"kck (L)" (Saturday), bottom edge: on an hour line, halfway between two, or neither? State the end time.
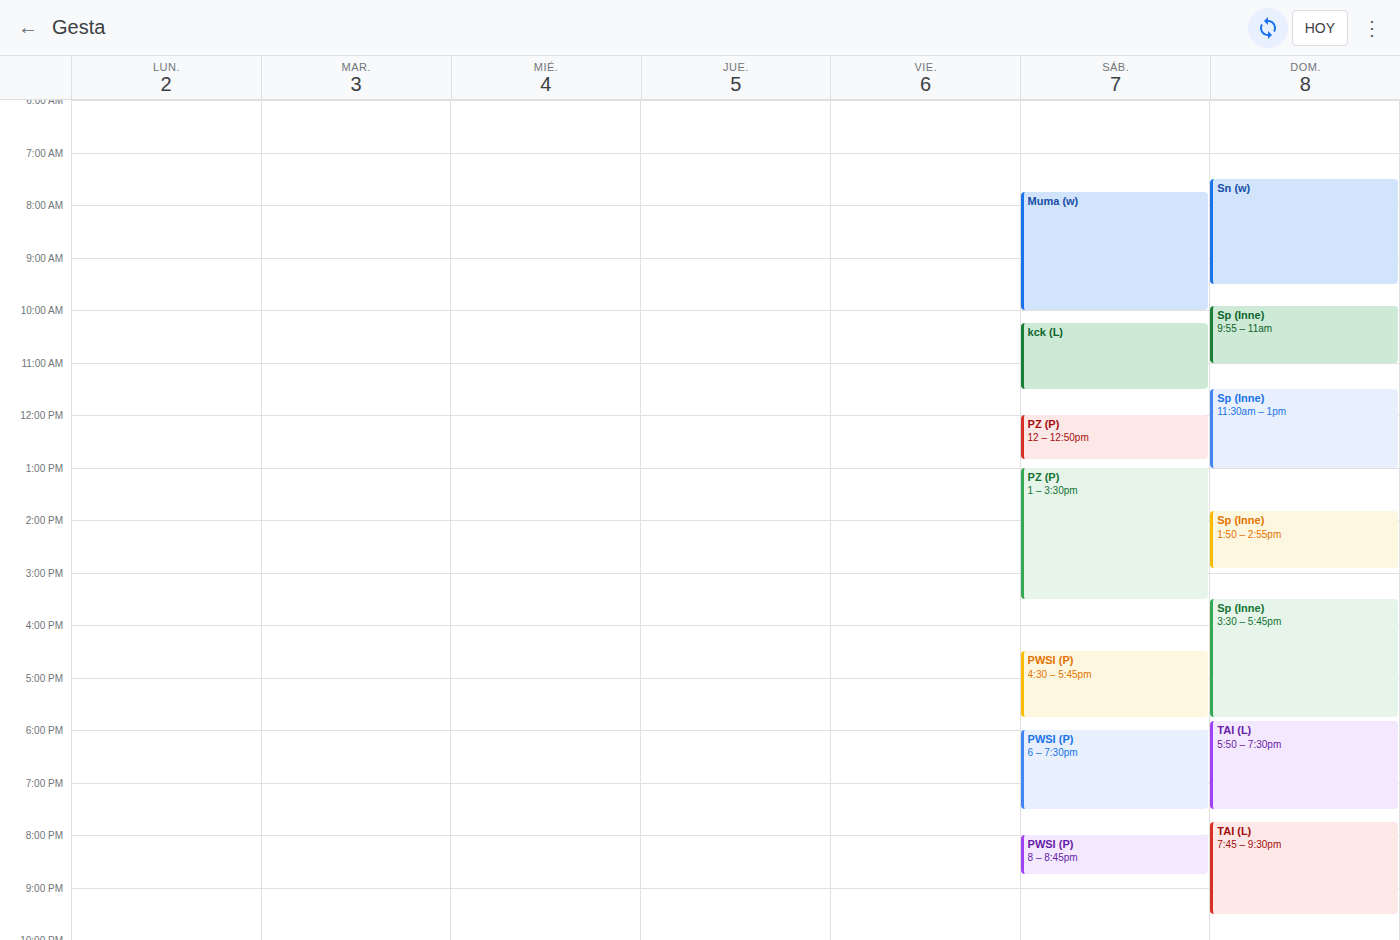
11:30 AM -- halfway between the 11 AM and 12 PM lines.